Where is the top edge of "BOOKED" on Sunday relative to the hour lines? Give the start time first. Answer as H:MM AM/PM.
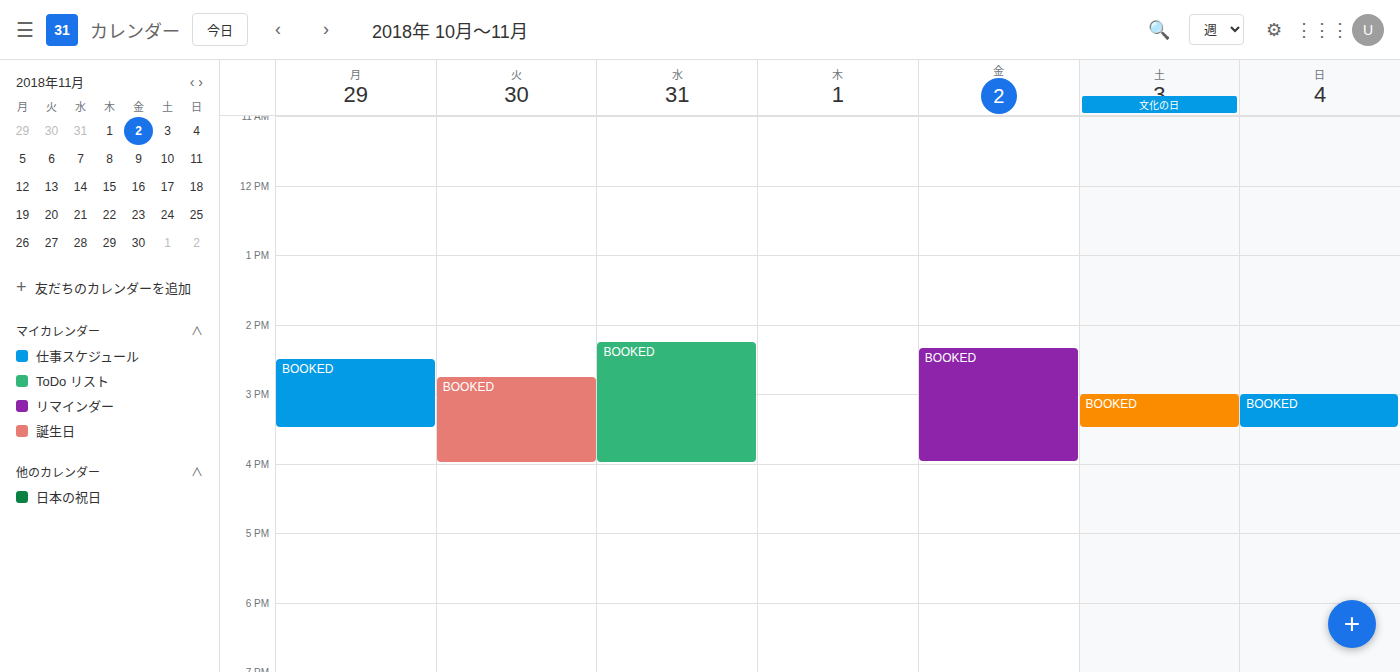
3:00 PM -- exactly on the 3 PM line.